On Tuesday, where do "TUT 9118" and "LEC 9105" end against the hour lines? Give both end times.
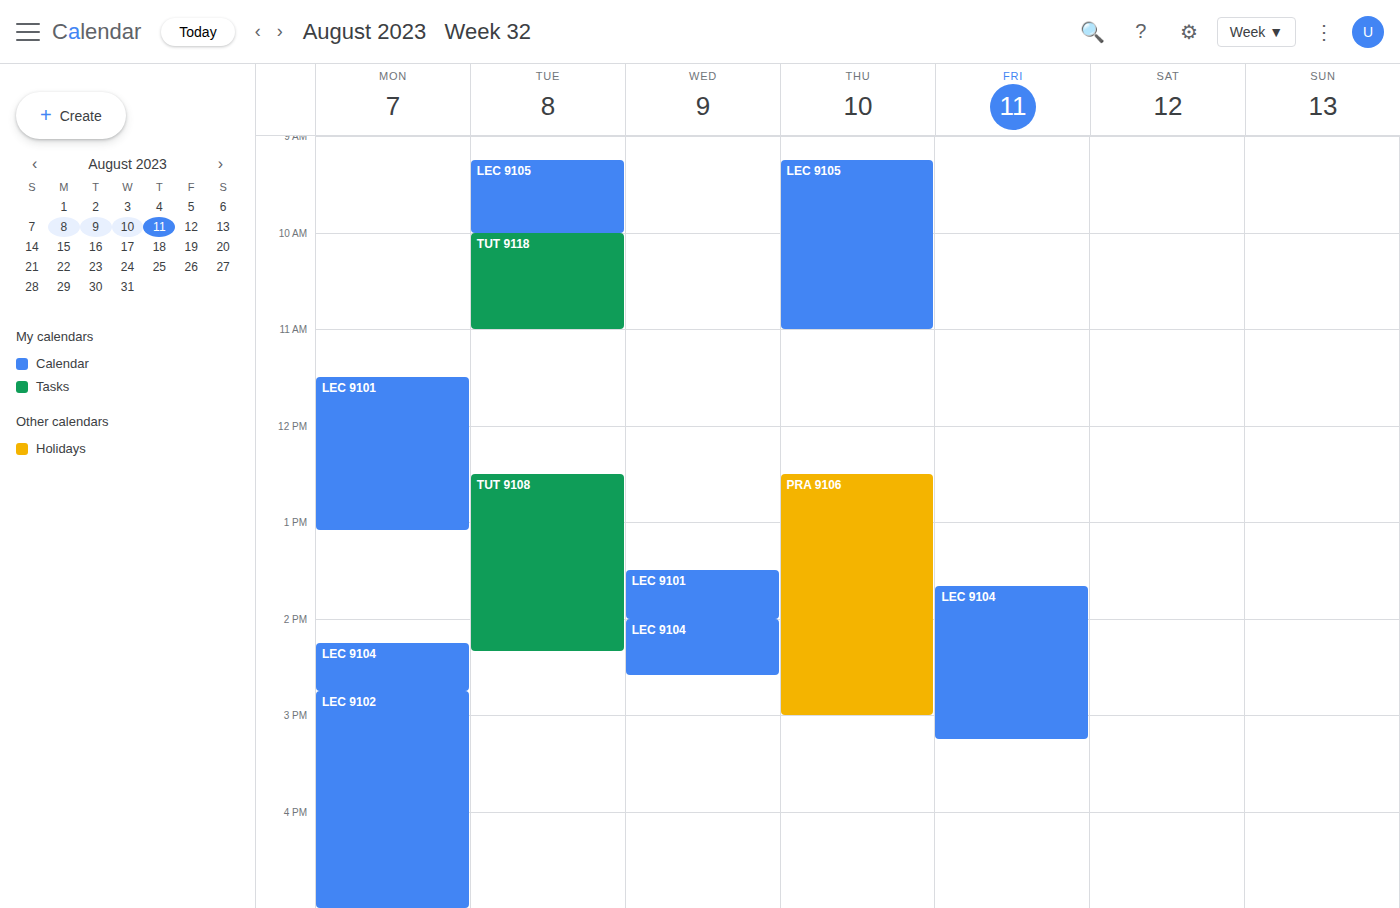
"TUT 9118": 11:00 AM, exactly on the 11 AM line. "LEC 9105": 10:00 AM, exactly on the 10 AM line.